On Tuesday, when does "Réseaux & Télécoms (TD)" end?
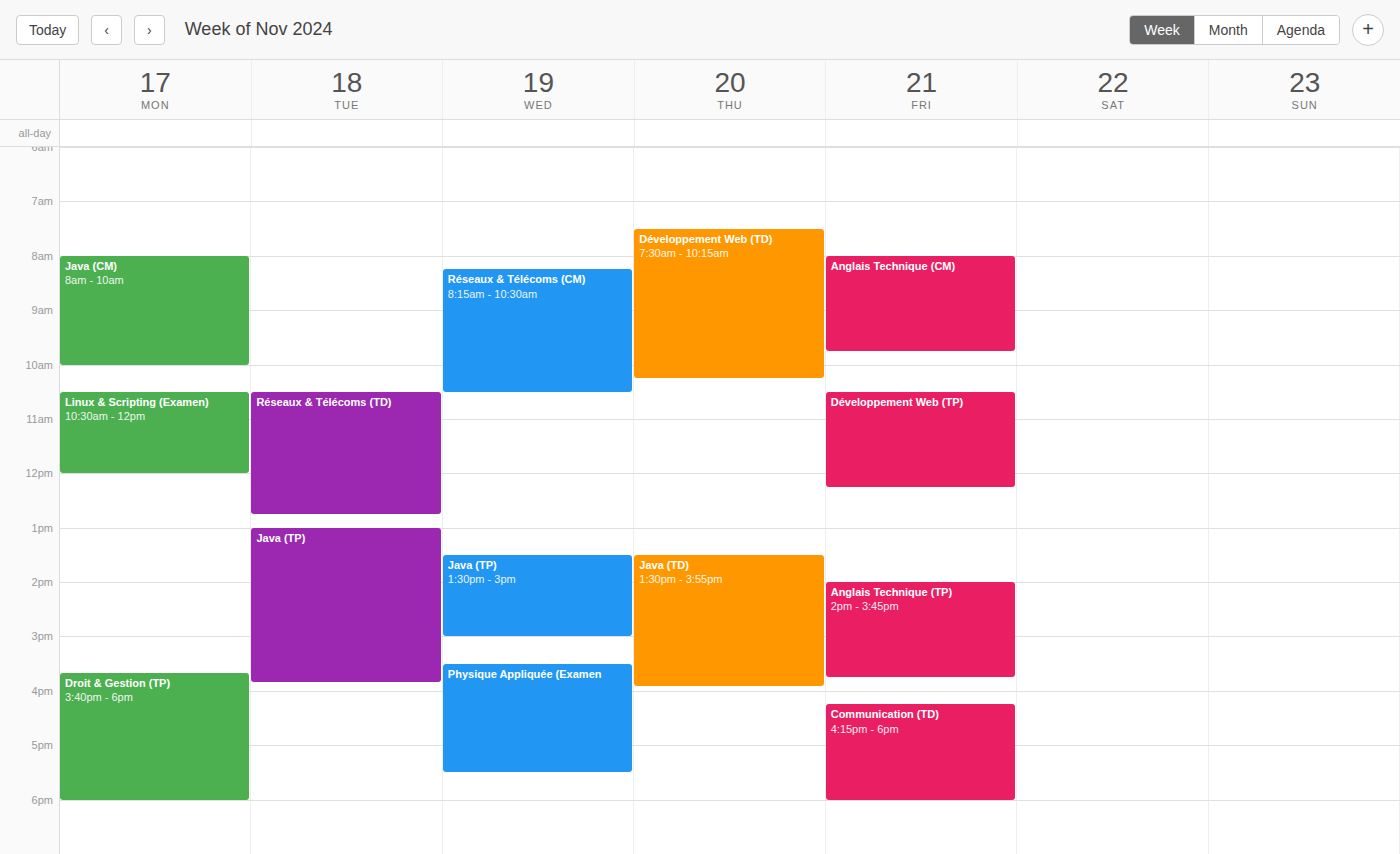
12:45 PM